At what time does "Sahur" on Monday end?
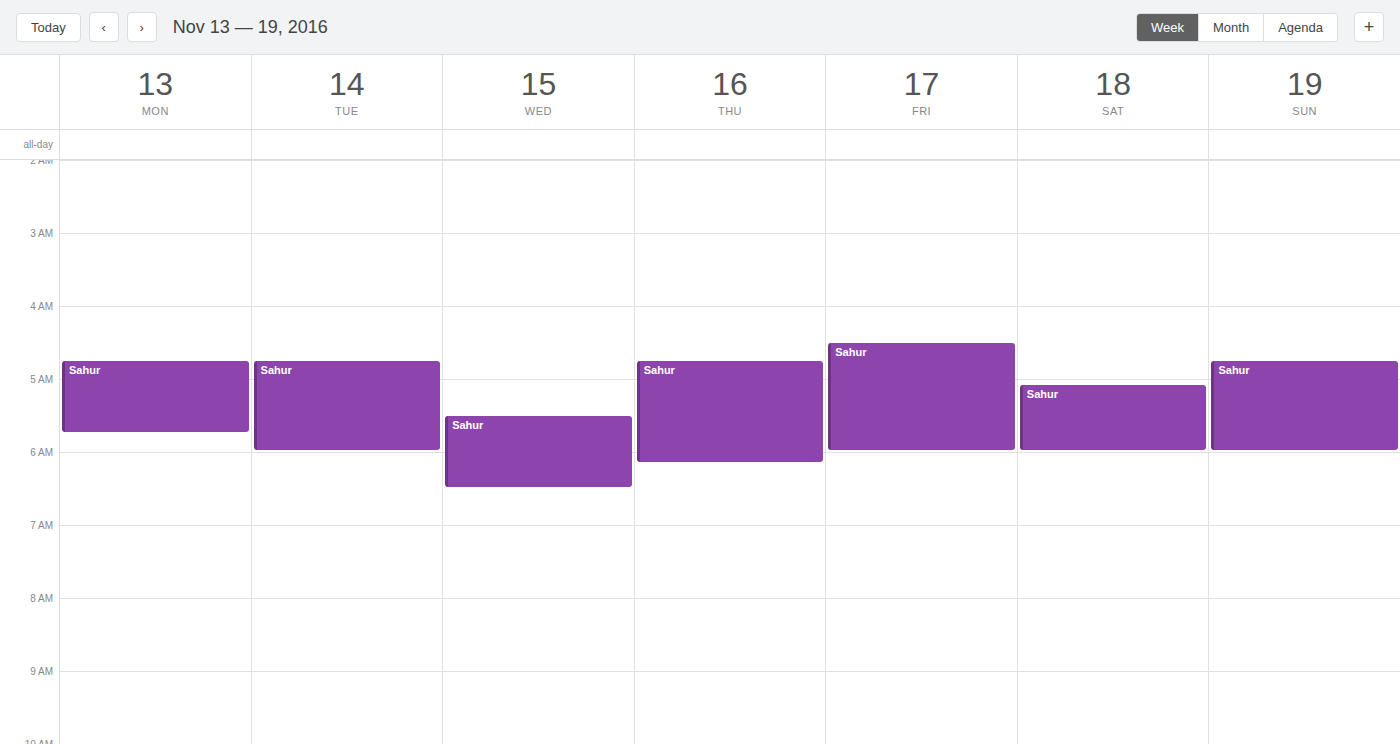
5:45 AM